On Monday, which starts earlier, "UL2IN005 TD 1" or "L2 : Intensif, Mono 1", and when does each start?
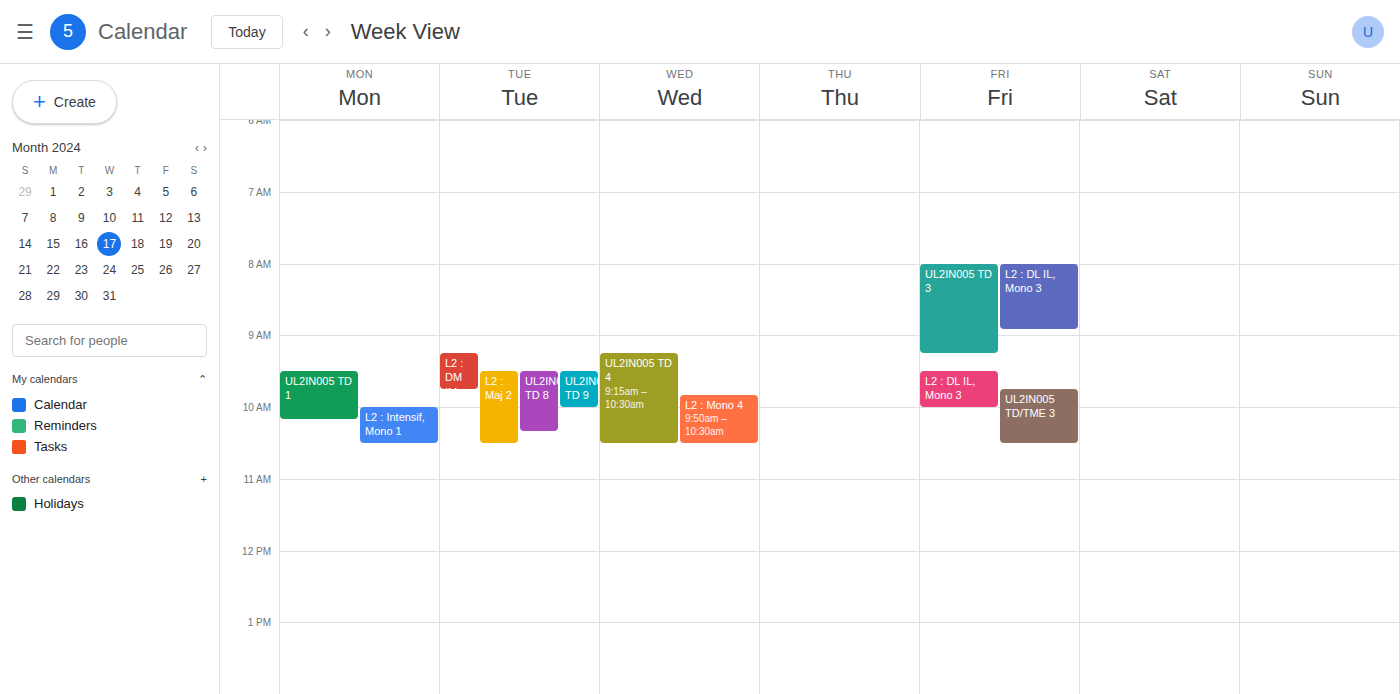
"UL2IN005 TD 1" 9:30 AM; "L2 : Intensif, Mono 1" 10:00 AM.